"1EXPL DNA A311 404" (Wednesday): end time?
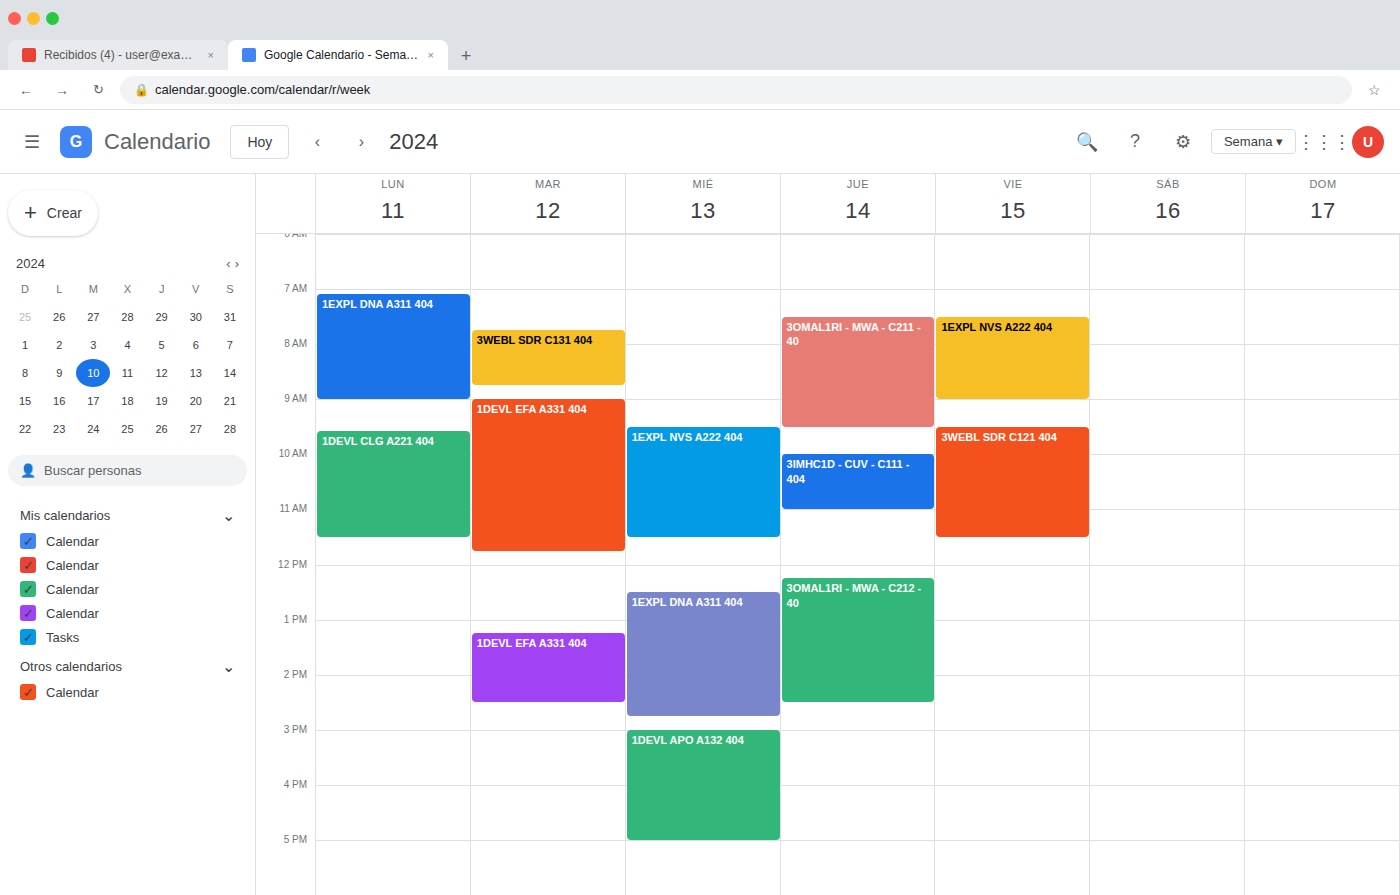
2:45 PM